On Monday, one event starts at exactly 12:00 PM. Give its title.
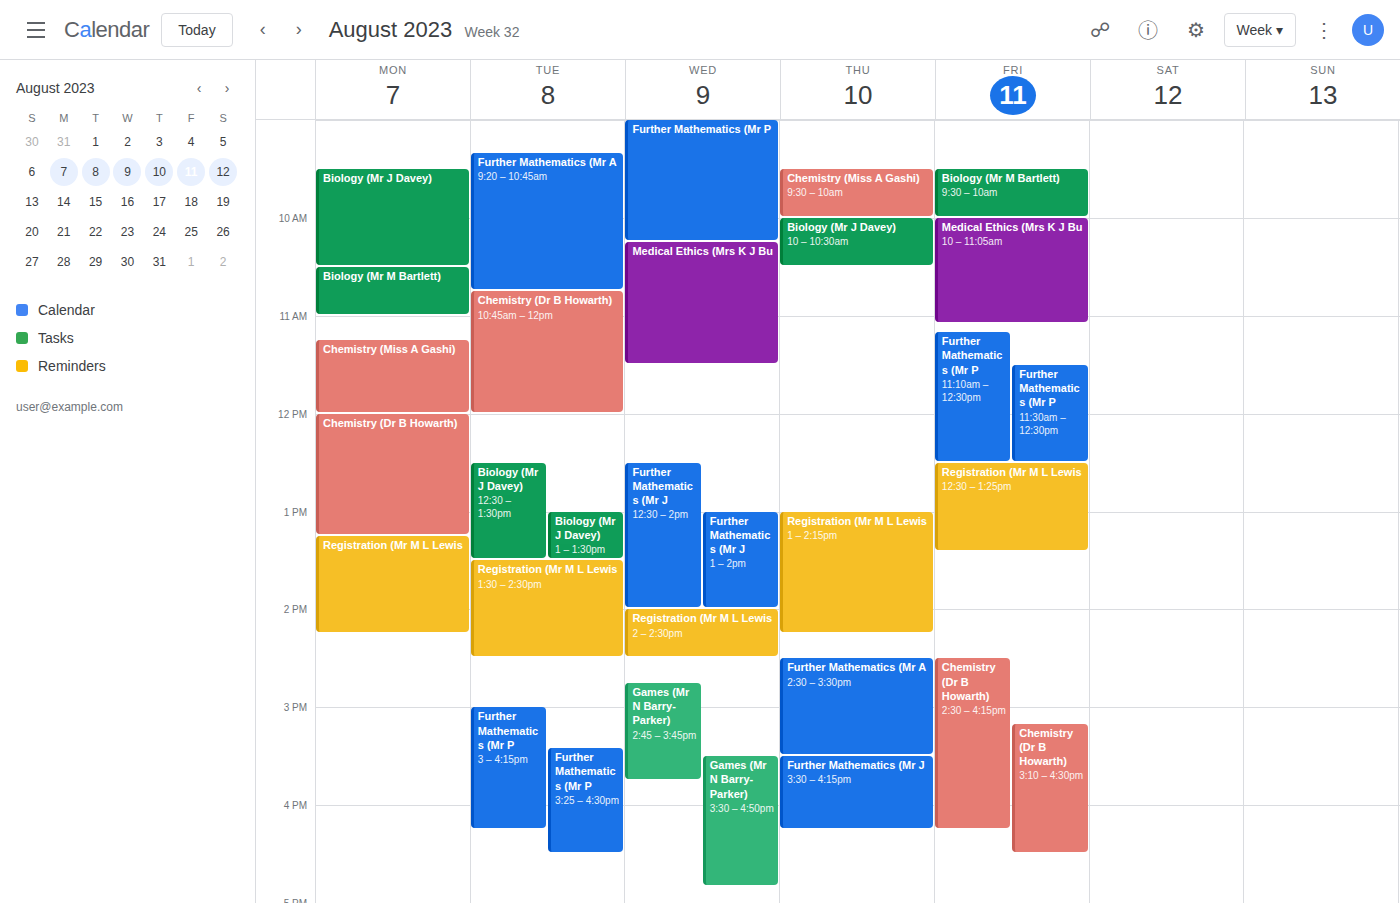
"Chemistry (Dr B Howarth)"